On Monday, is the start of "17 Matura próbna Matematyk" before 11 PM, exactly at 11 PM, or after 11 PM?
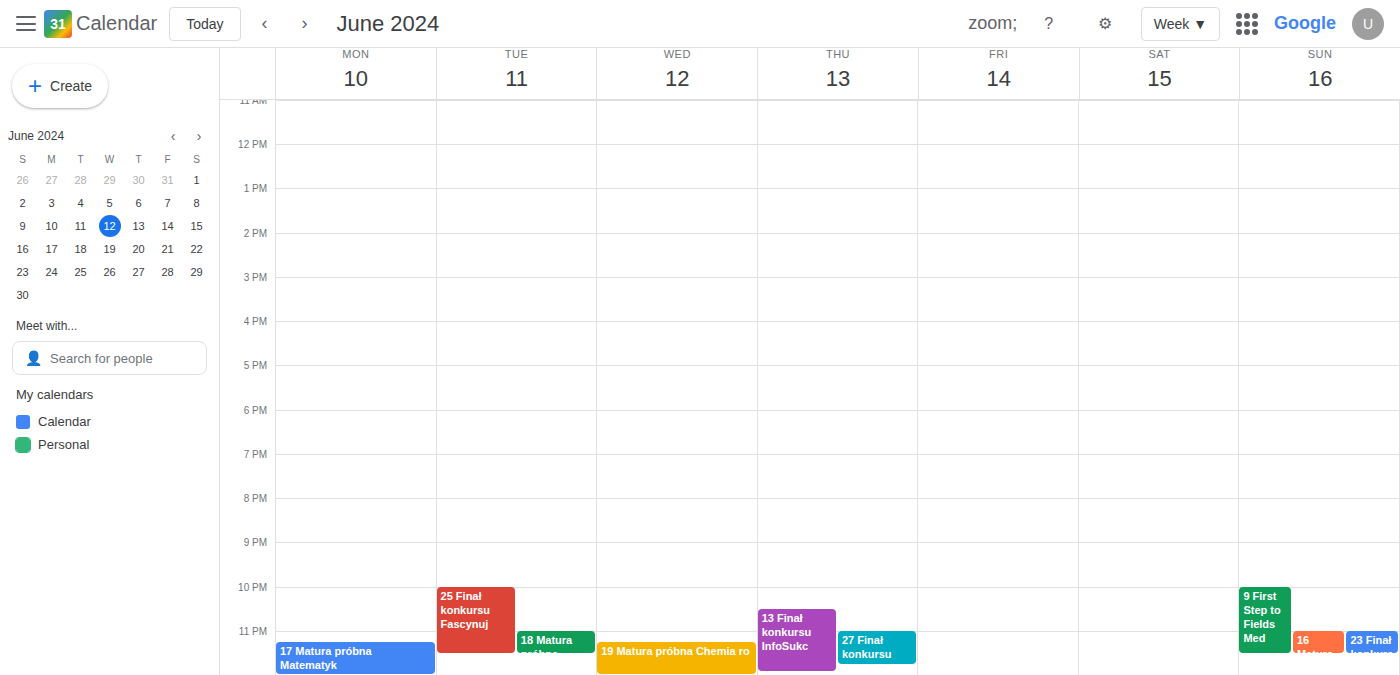
11:15 PM -- after 11 PM, 15 minutes below the 11 PM line.